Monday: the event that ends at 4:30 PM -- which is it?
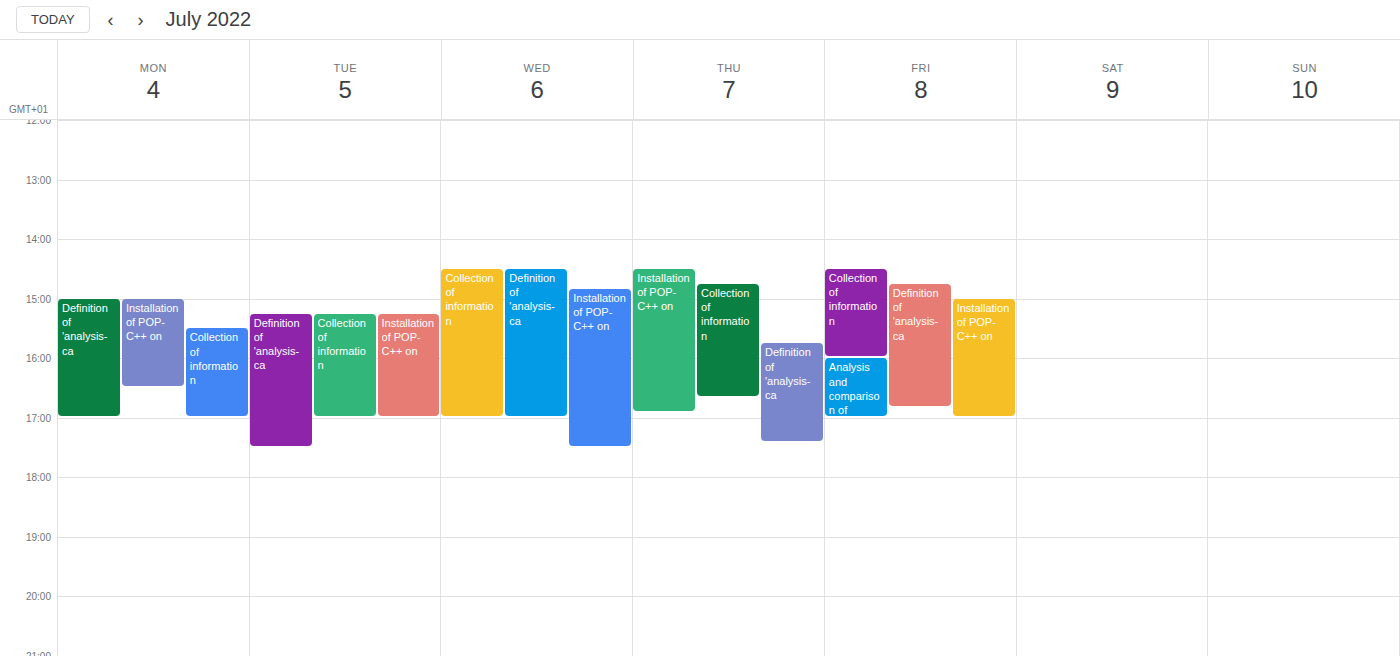
"Installation of POP-C++ on"